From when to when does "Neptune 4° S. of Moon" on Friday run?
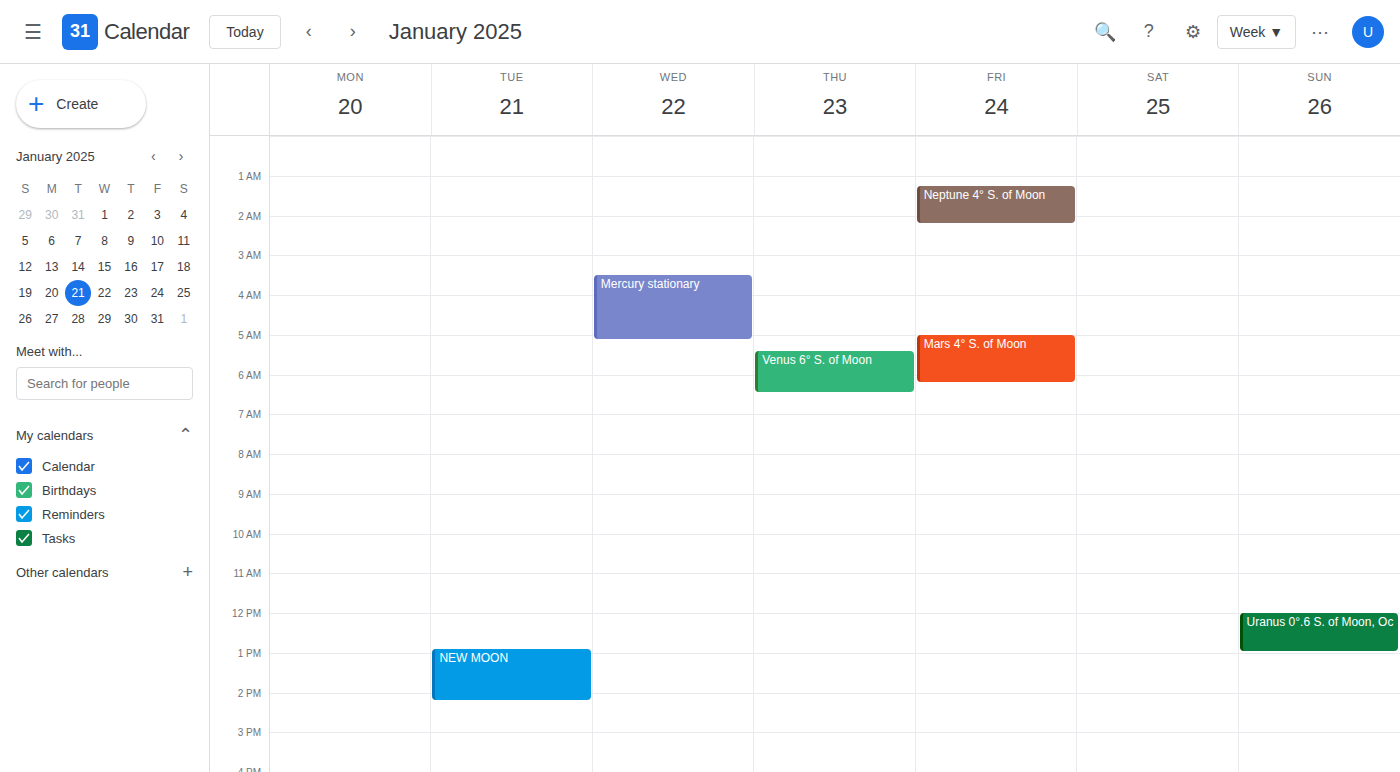
1:15 AM to 2:15 AM